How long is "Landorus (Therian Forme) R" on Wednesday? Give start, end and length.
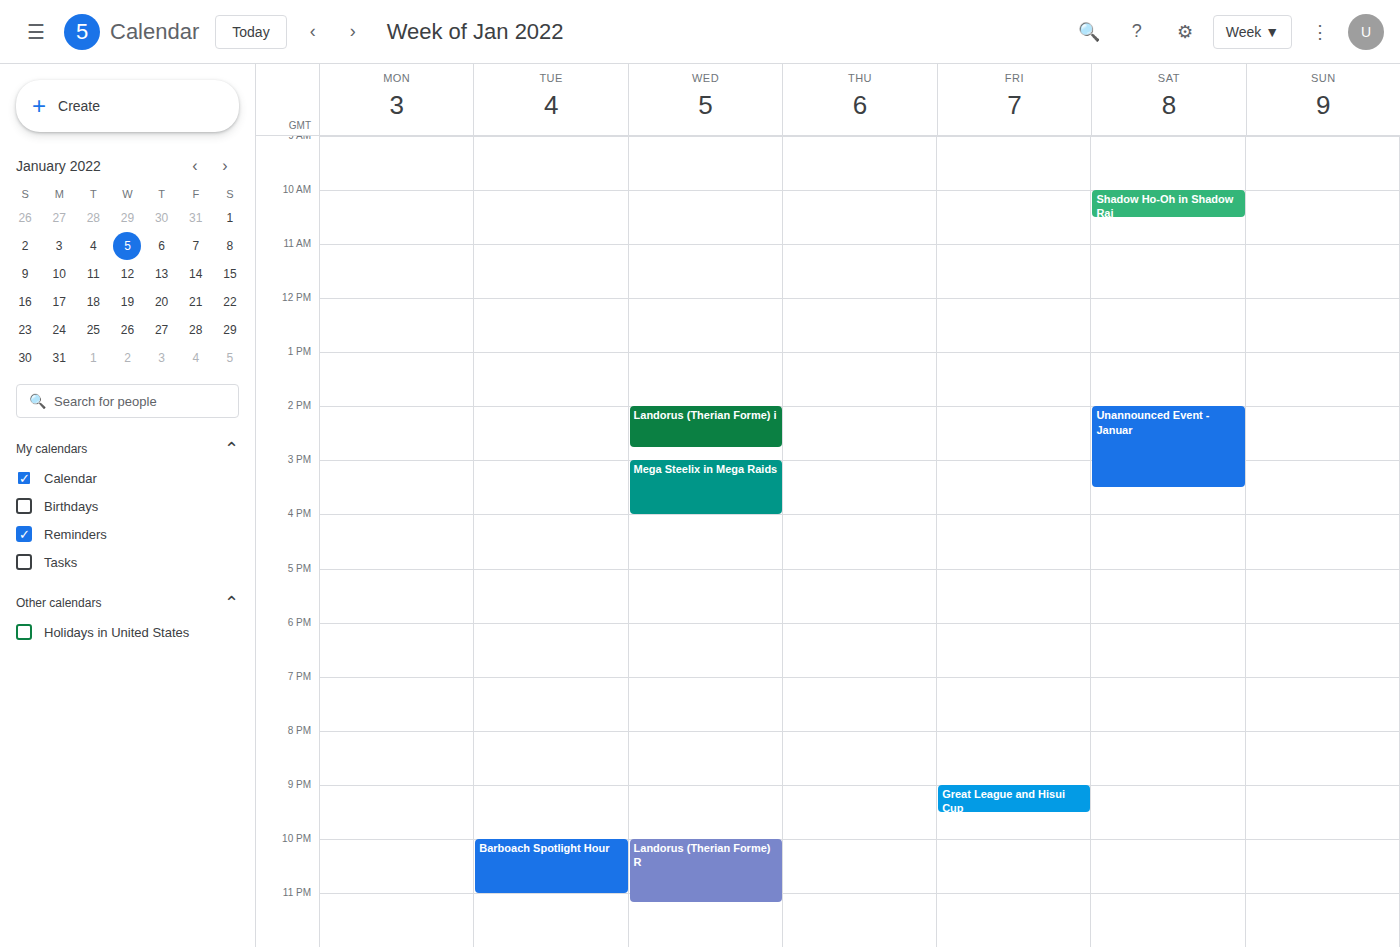
22:00 to 23:10, 1 hour 10 minutes